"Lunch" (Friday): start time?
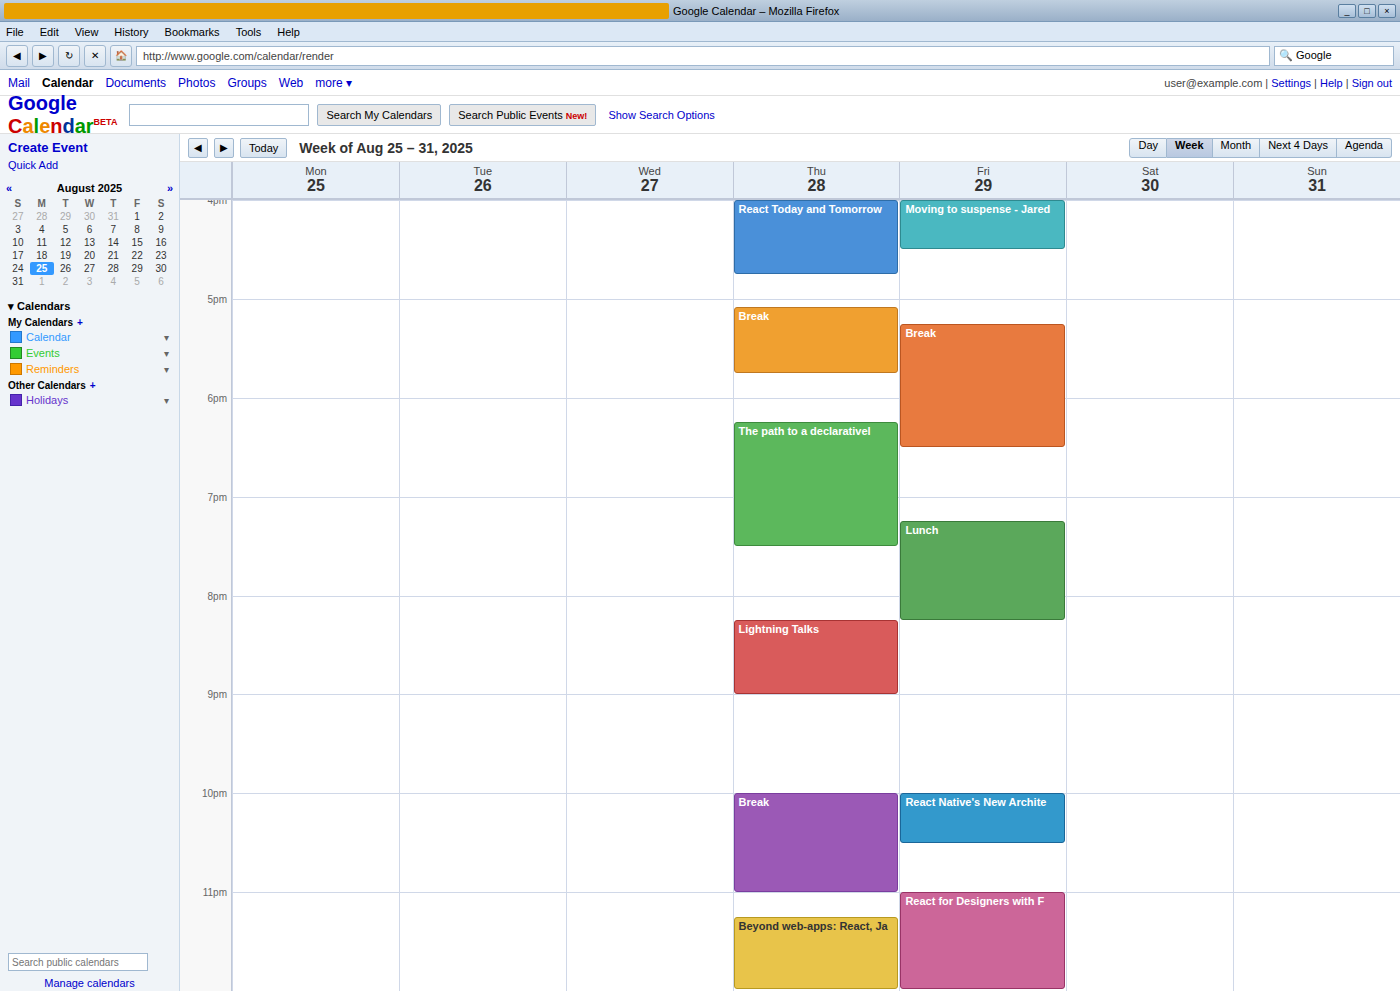
7:15 PM